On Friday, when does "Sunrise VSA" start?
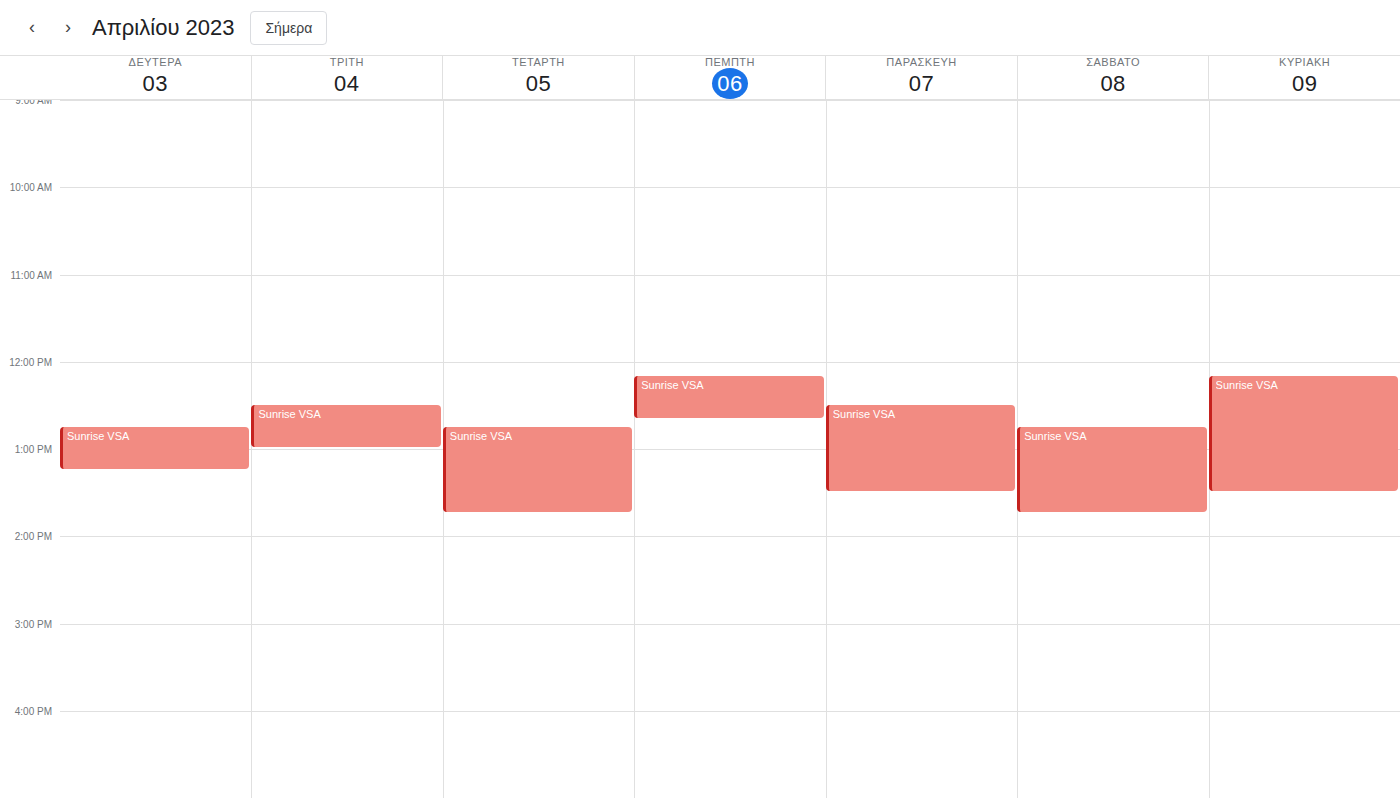
12:30 PM